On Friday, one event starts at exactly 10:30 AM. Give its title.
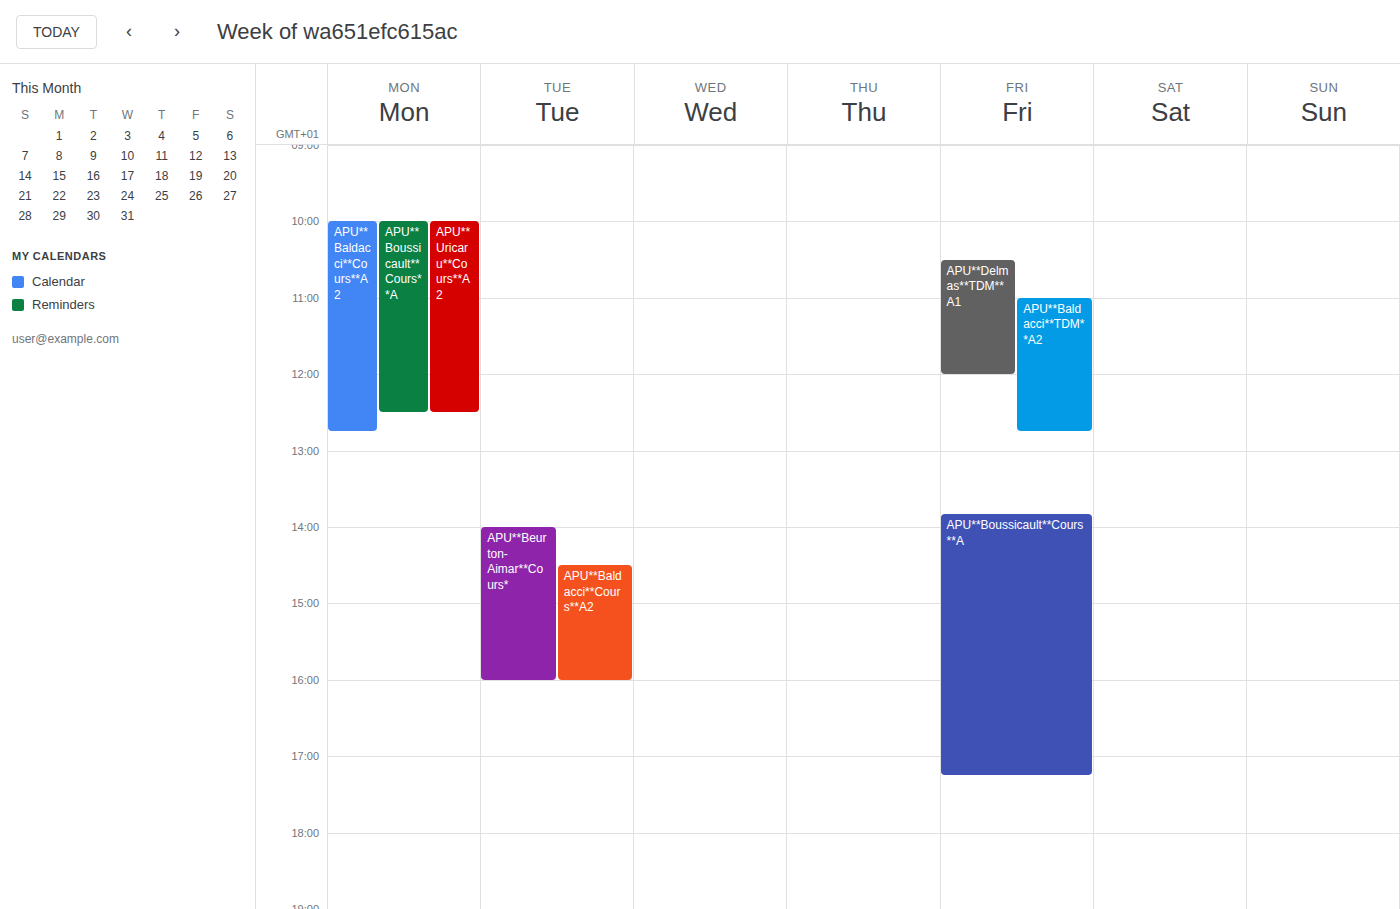
"APU**Delmas**TDM**A1"